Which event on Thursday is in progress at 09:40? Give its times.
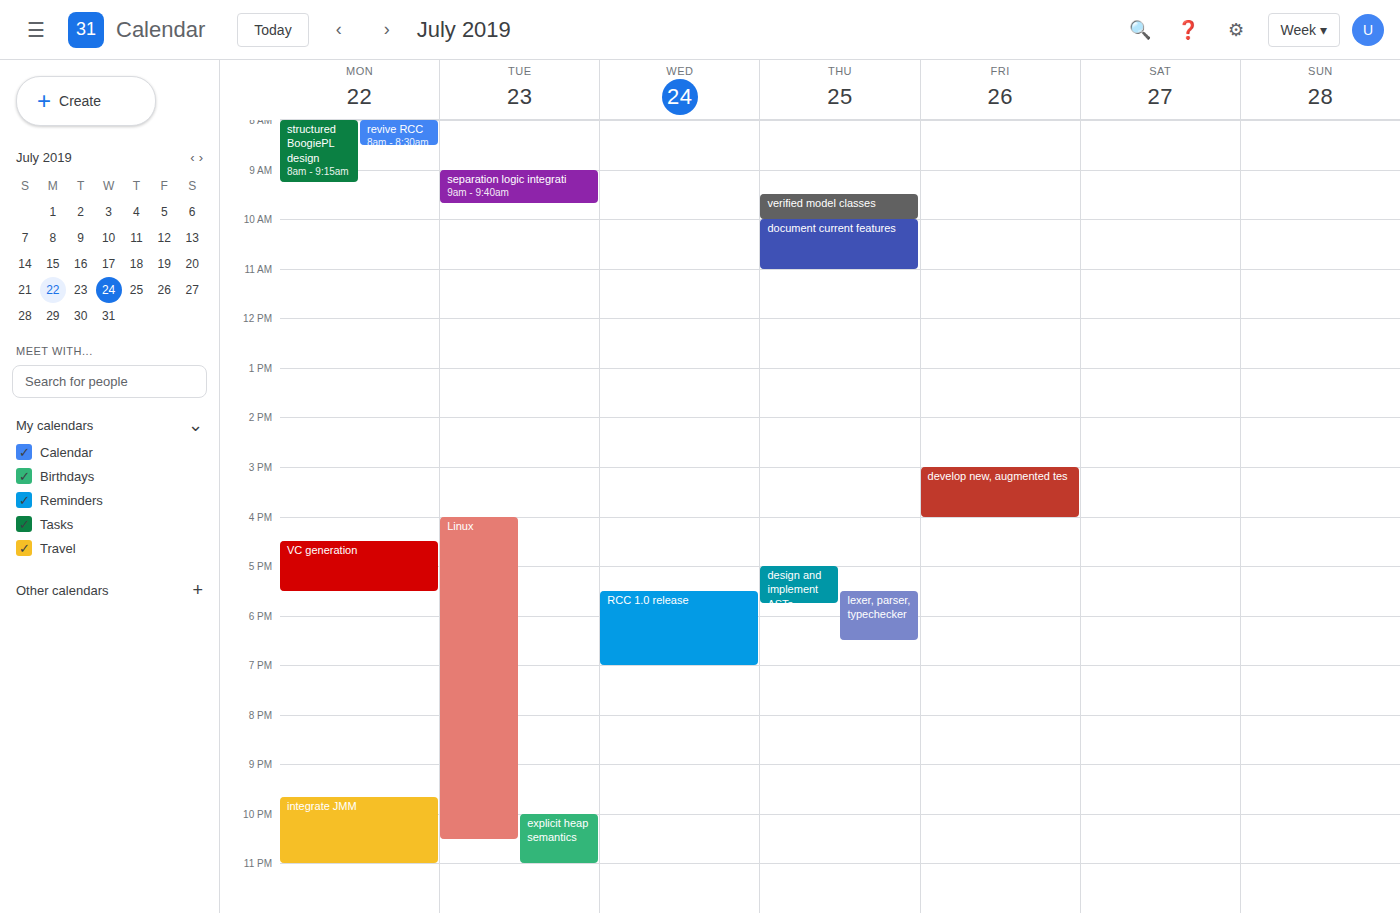
"verified model classes", 09:30 to 10:00